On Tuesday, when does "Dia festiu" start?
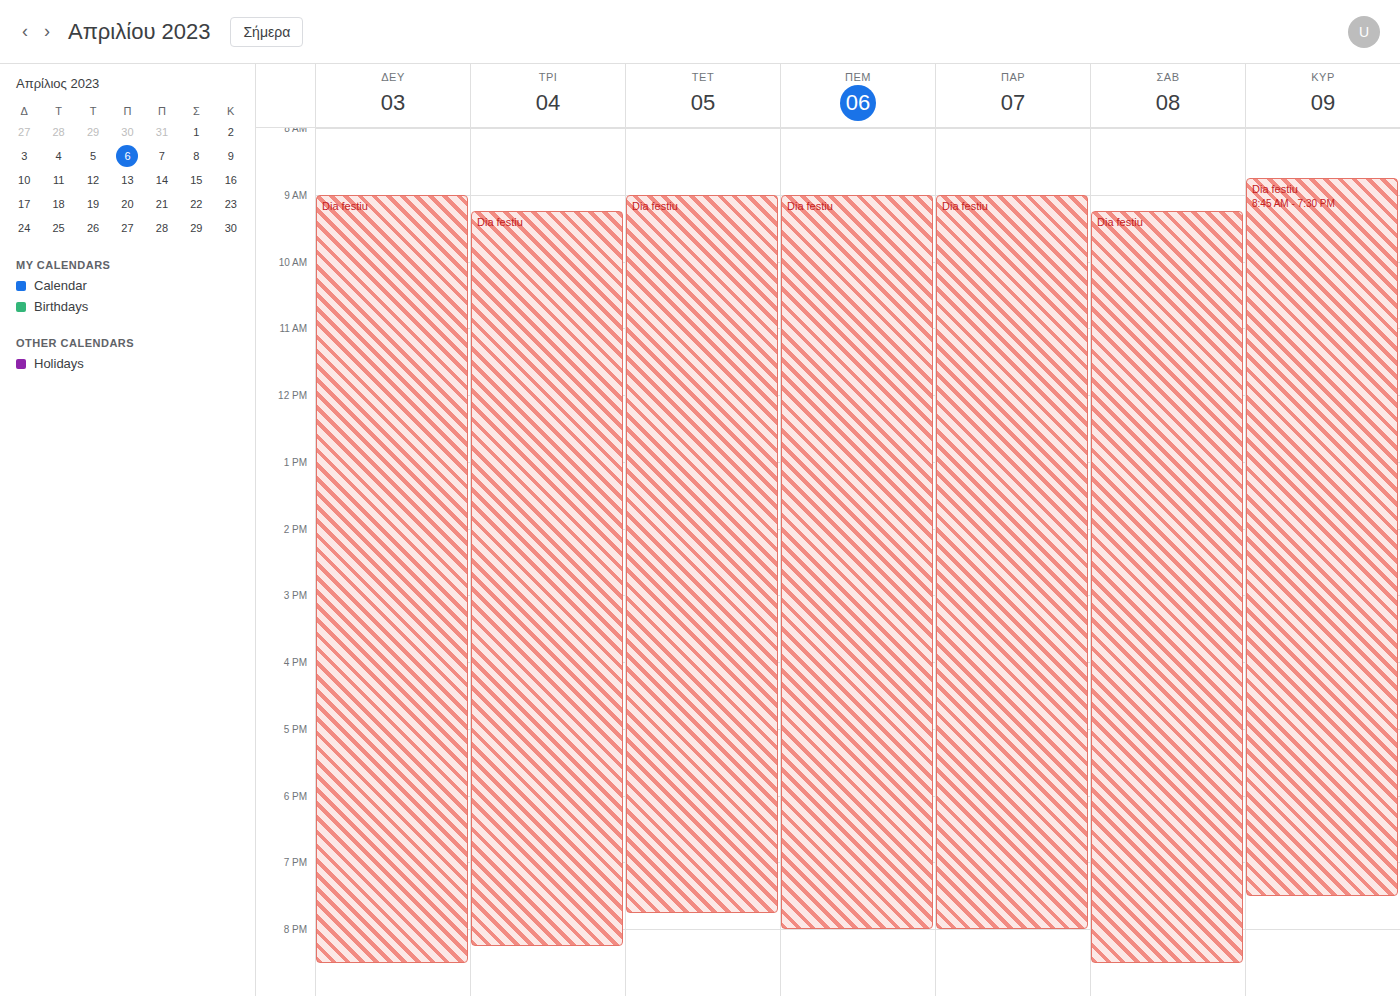
9:15 AM